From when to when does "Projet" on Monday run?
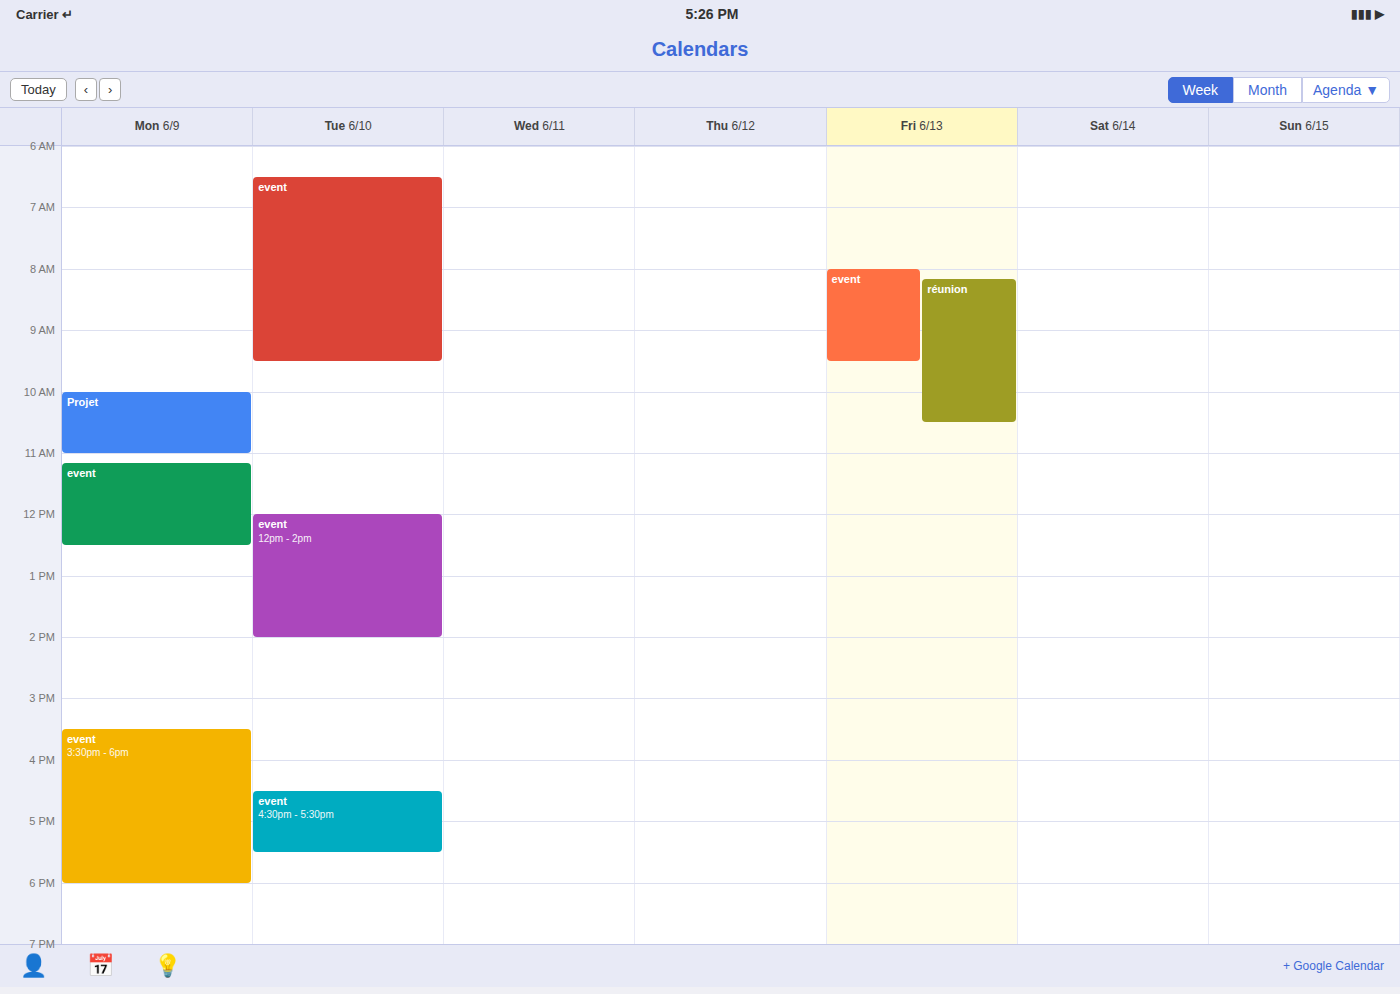
10:00 AM to 11:00 AM